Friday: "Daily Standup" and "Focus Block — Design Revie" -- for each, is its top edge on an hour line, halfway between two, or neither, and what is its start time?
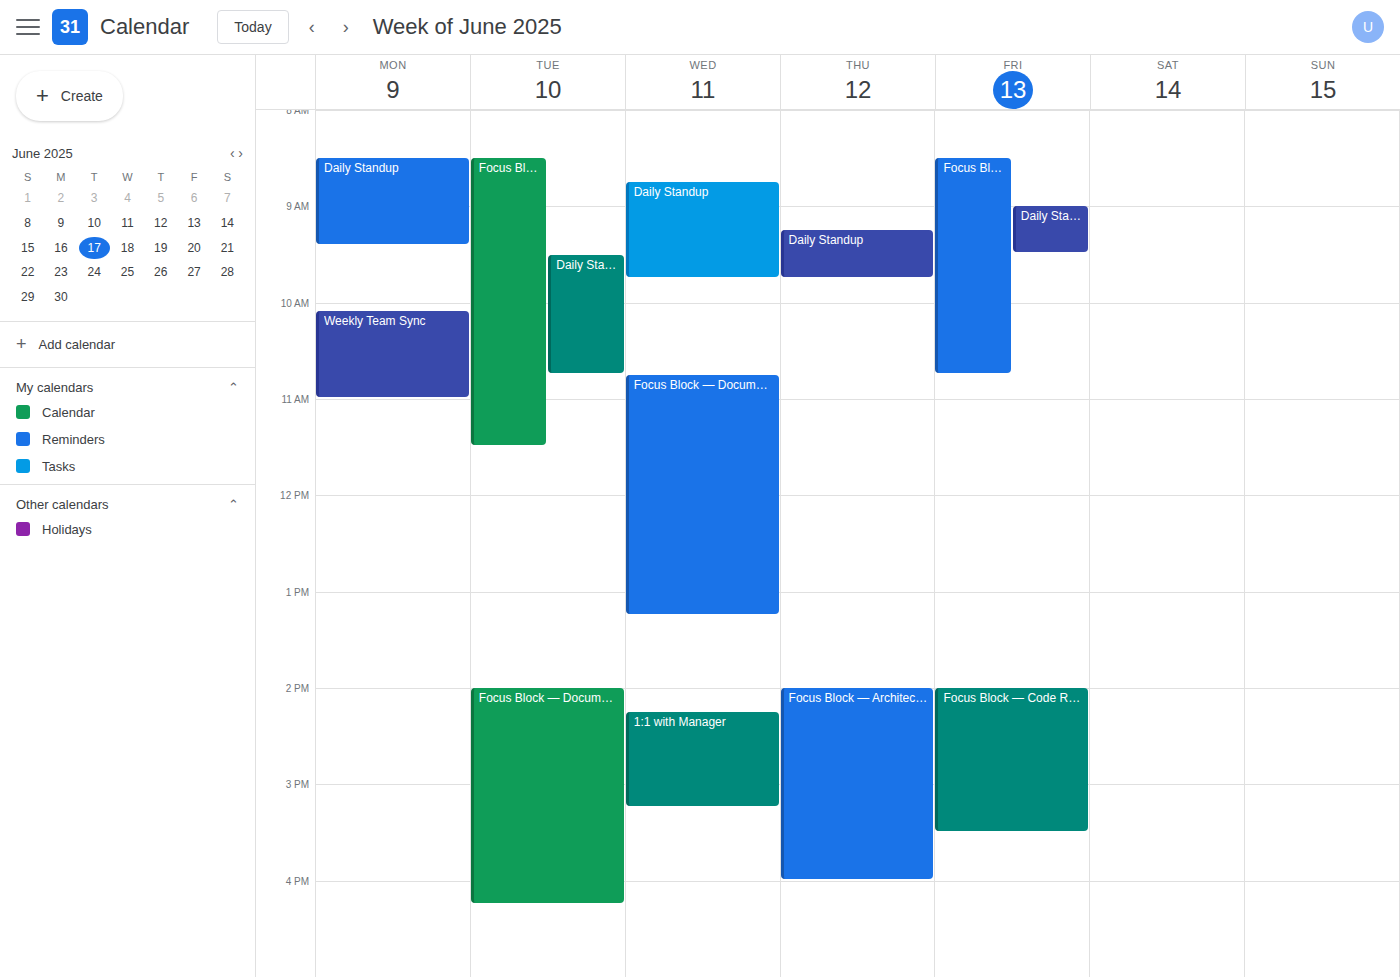
"Daily Standup": 9:00 AM, exactly on the 9 AM line. "Focus Block — Design Revie": 8:30 AM, halfway between the 8 AM and 9 AM lines.